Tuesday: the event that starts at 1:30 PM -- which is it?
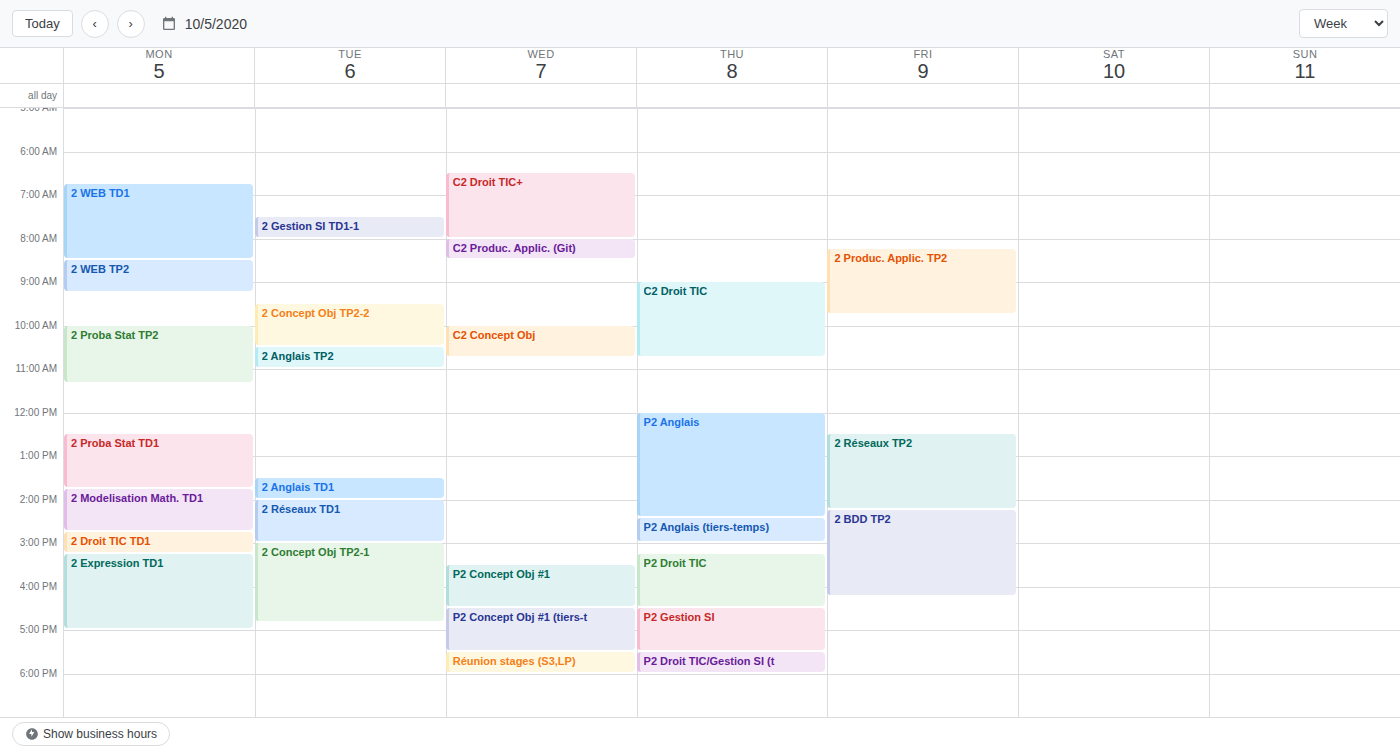
"2 Anglais TD1"